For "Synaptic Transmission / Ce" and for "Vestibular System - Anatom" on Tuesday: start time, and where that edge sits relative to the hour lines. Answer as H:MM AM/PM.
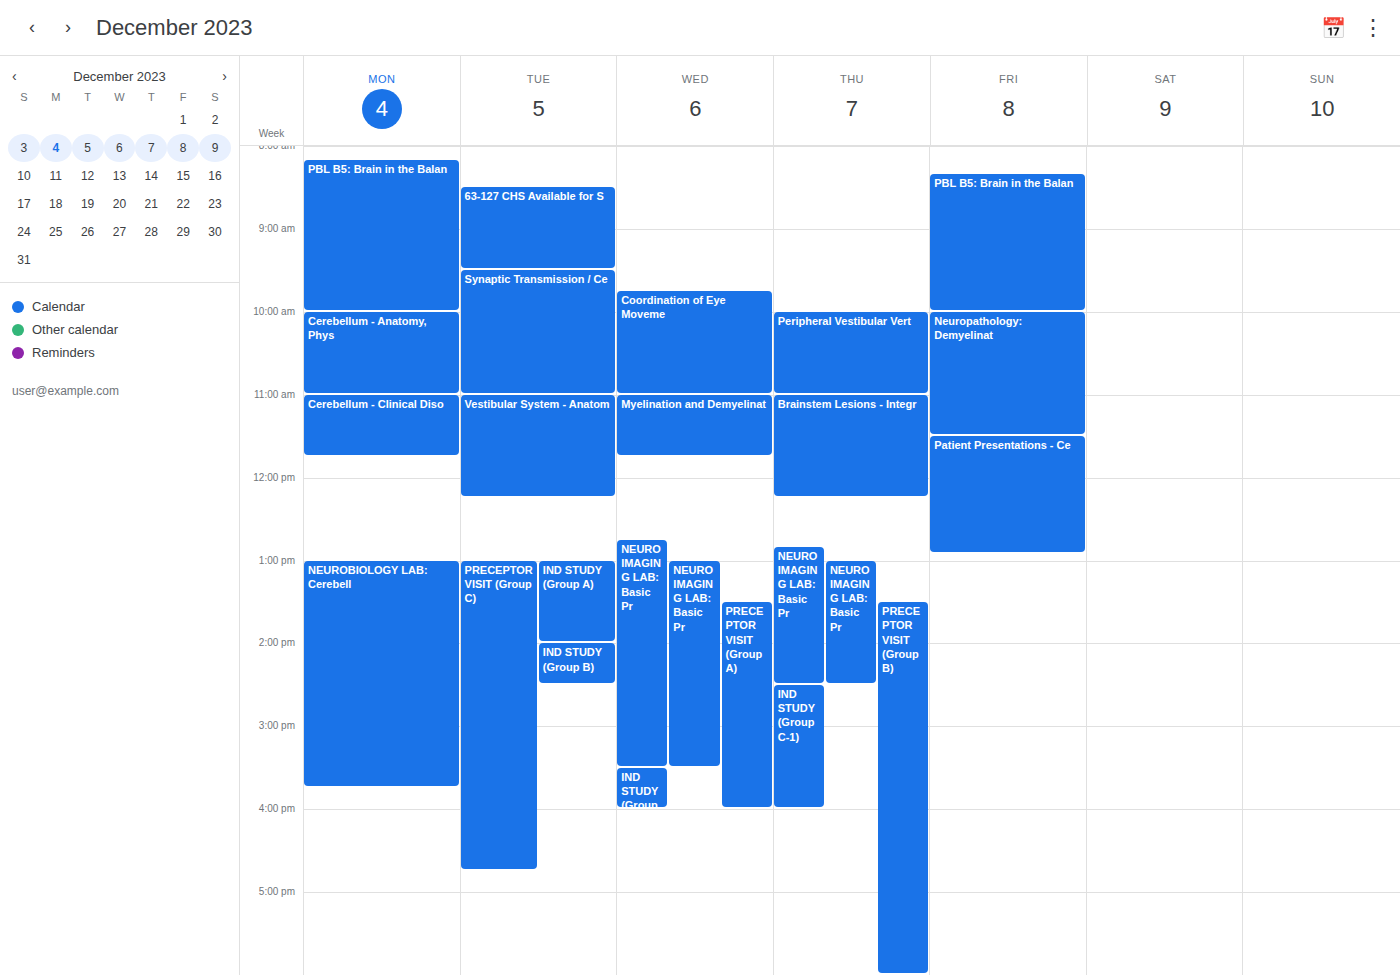
"Synaptic Transmission / Ce": 9:30 AM, halfway between the 9 AM and 10 AM lines. "Vestibular System - Anatom": 11:00 AM, exactly on the 11 AM line.